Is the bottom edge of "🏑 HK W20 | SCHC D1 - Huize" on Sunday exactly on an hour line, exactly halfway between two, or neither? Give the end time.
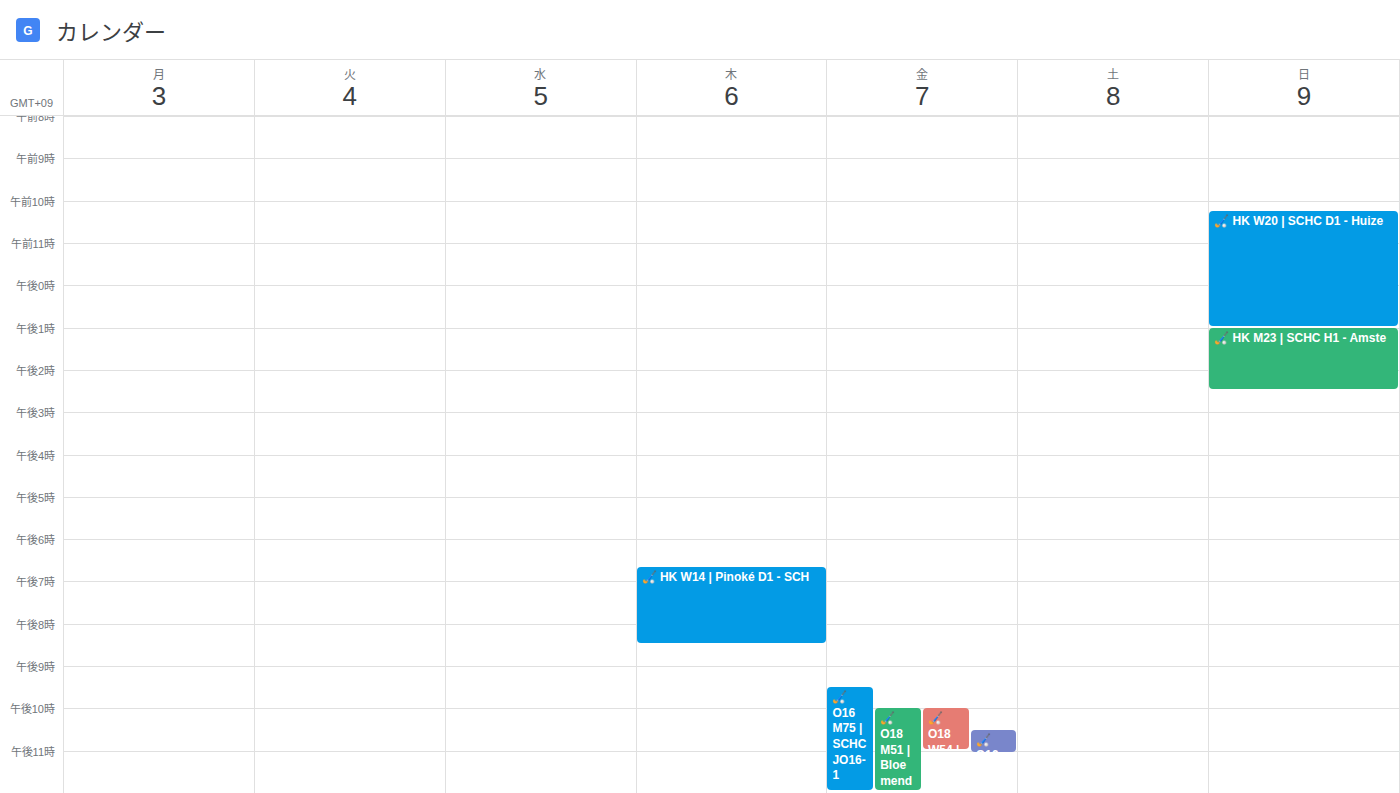
1:00 PM -- exactly on the 1 PM line.